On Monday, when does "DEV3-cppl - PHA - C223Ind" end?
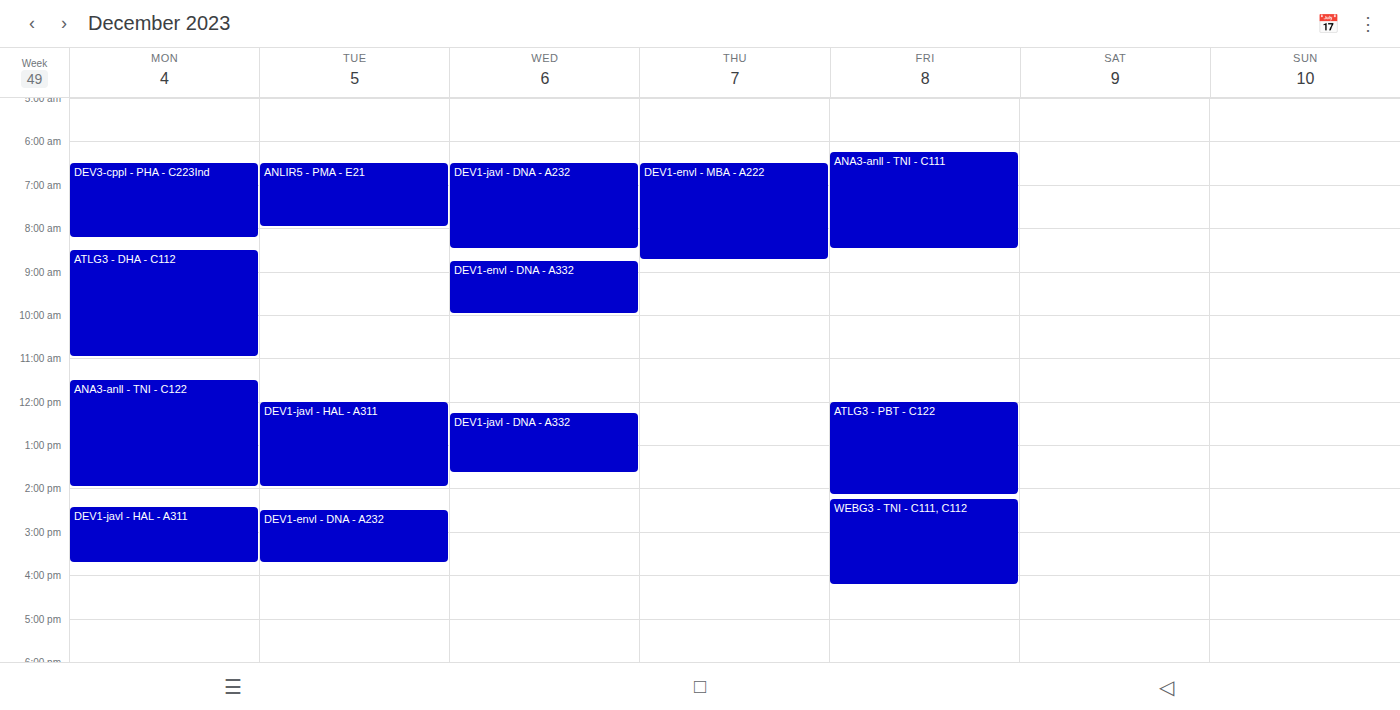
08:15